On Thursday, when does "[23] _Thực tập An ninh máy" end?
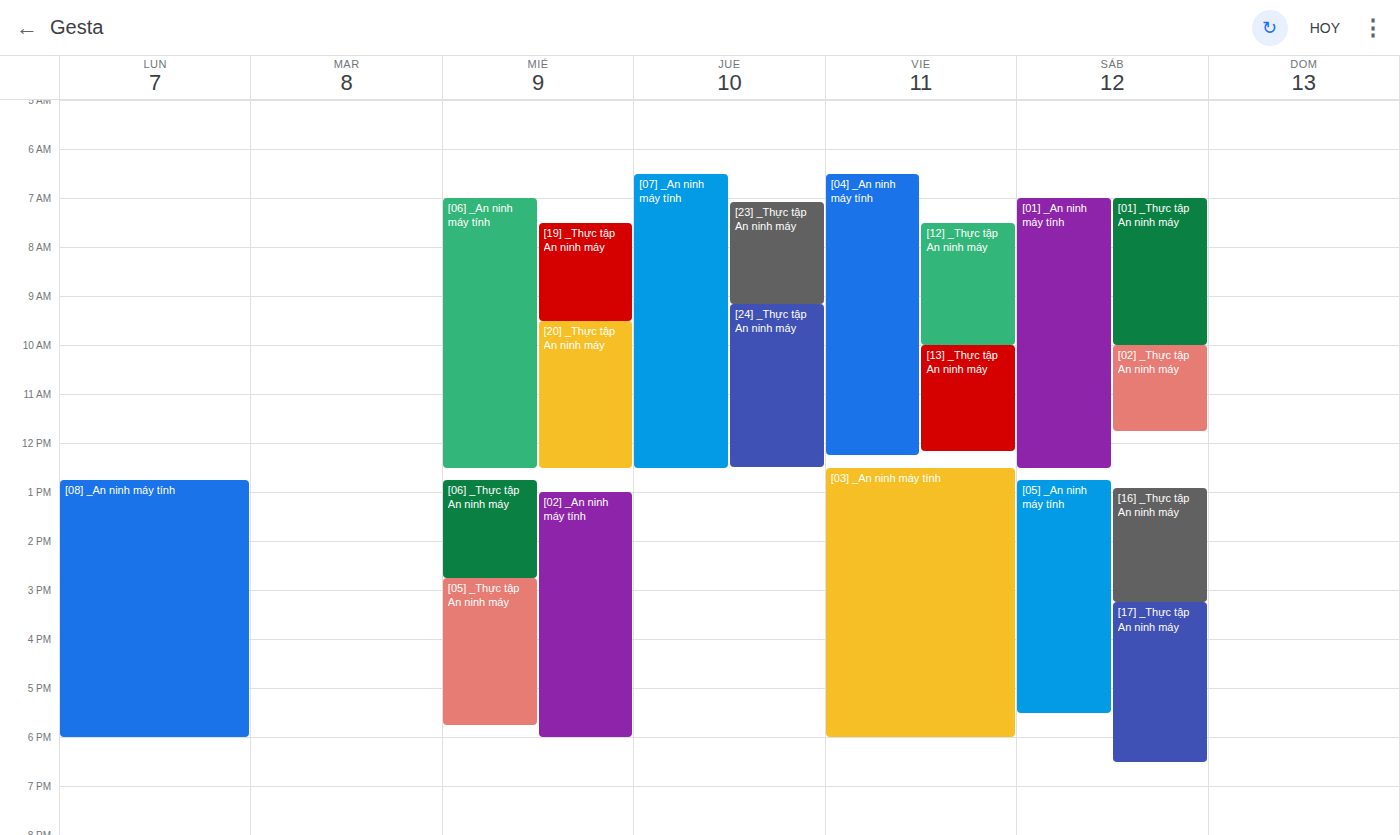
9:10 AM